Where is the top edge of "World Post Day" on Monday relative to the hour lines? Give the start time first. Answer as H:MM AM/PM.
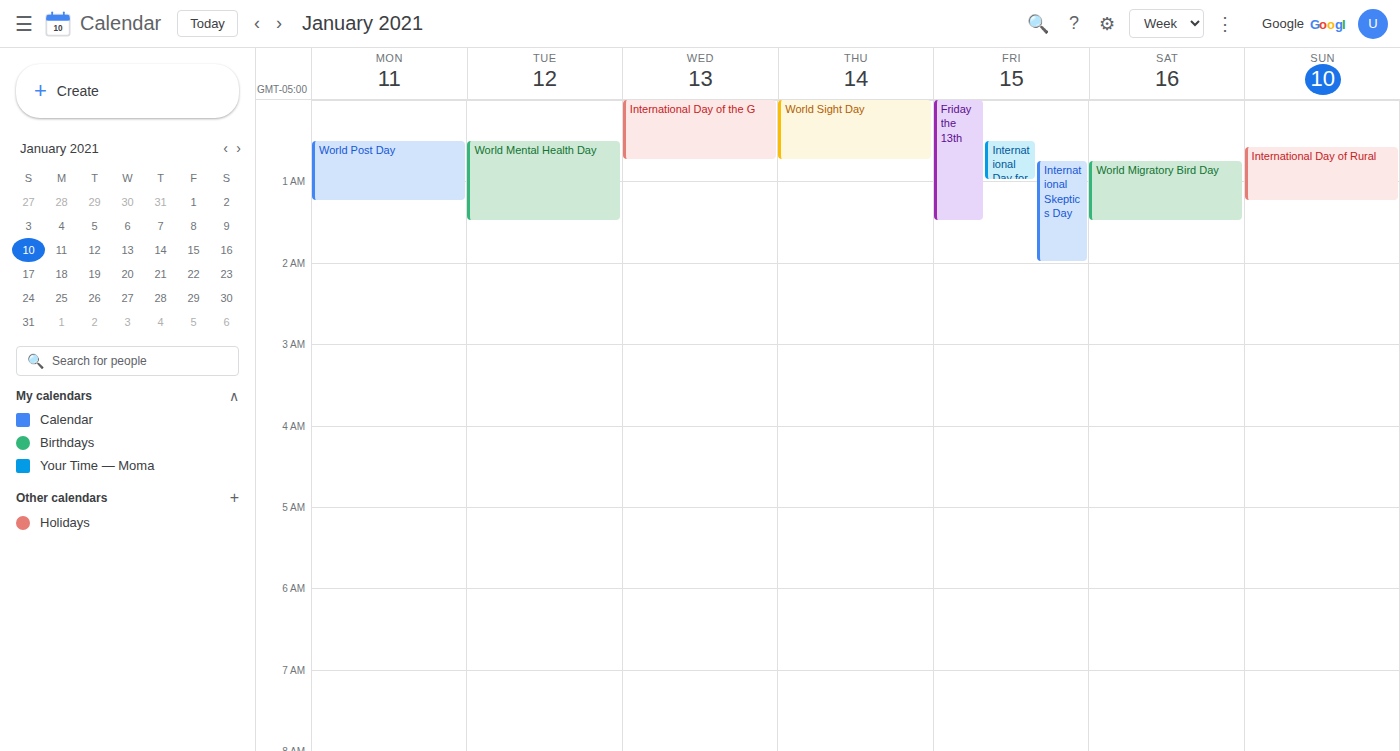
12:30 AM -- halfway between the 12 AM and 1 AM lines.